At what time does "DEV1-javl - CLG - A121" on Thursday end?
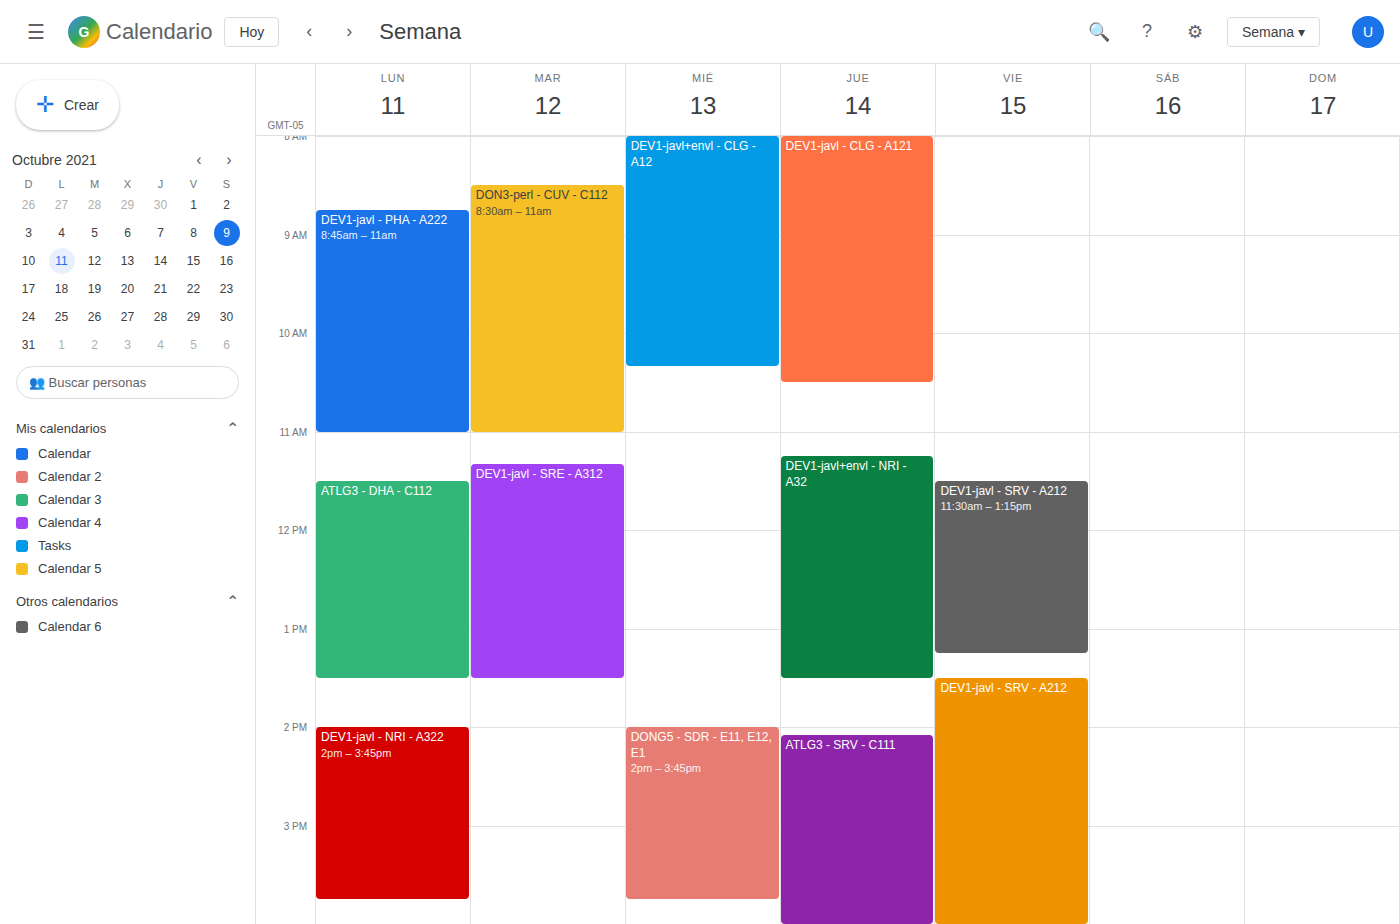
10:30 AM